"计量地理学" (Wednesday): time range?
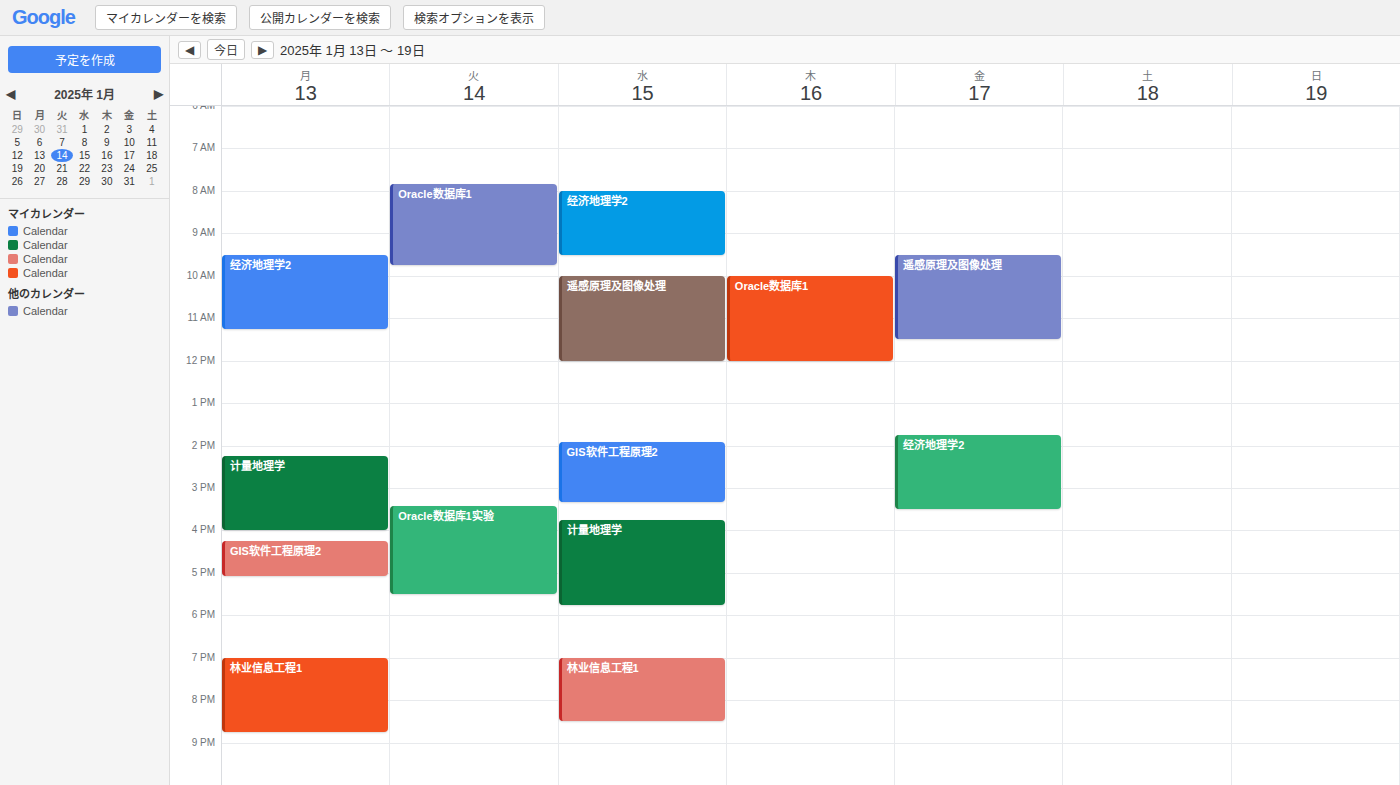
3:45 PM to 5:45 PM